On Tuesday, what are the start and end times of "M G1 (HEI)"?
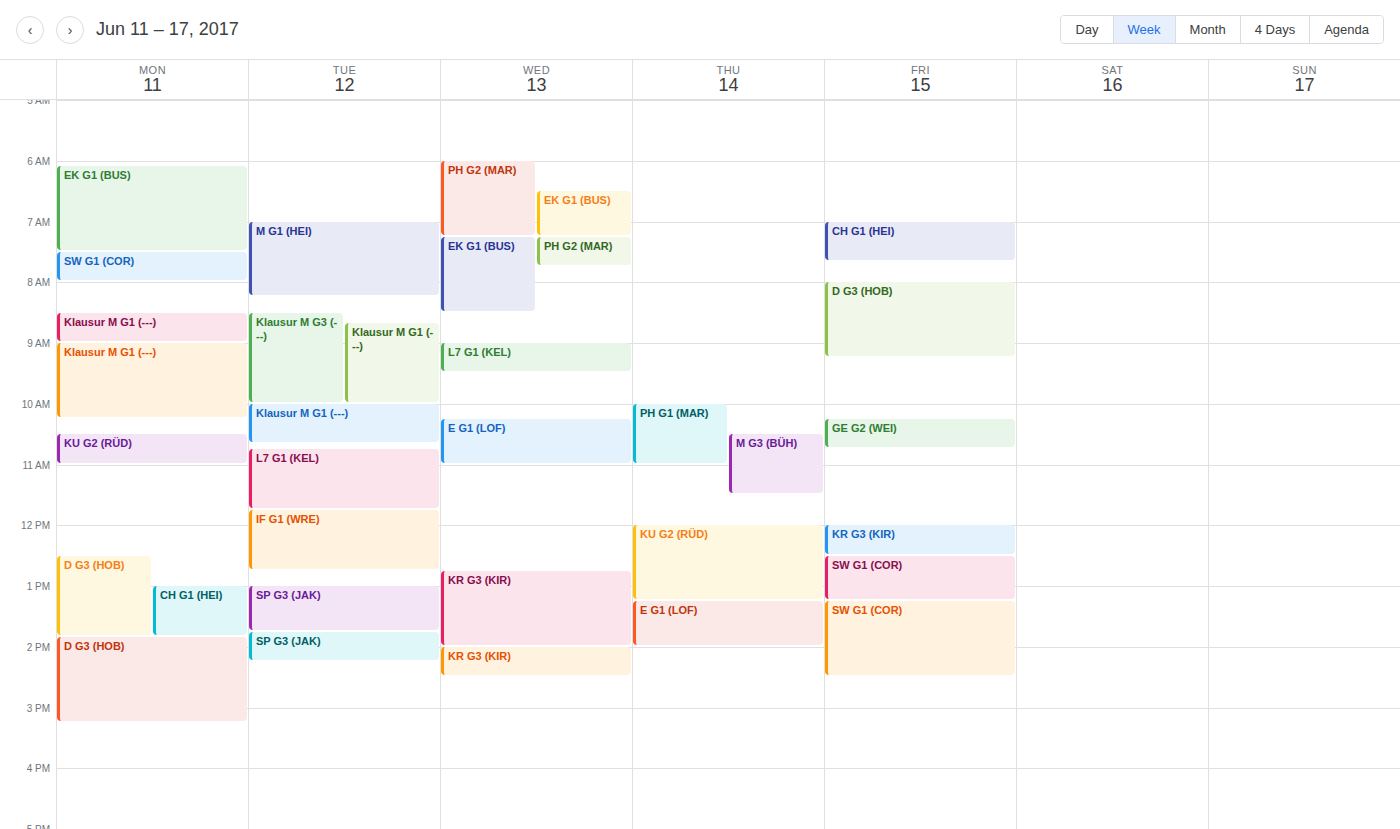
7:00 AM to 8:15 AM